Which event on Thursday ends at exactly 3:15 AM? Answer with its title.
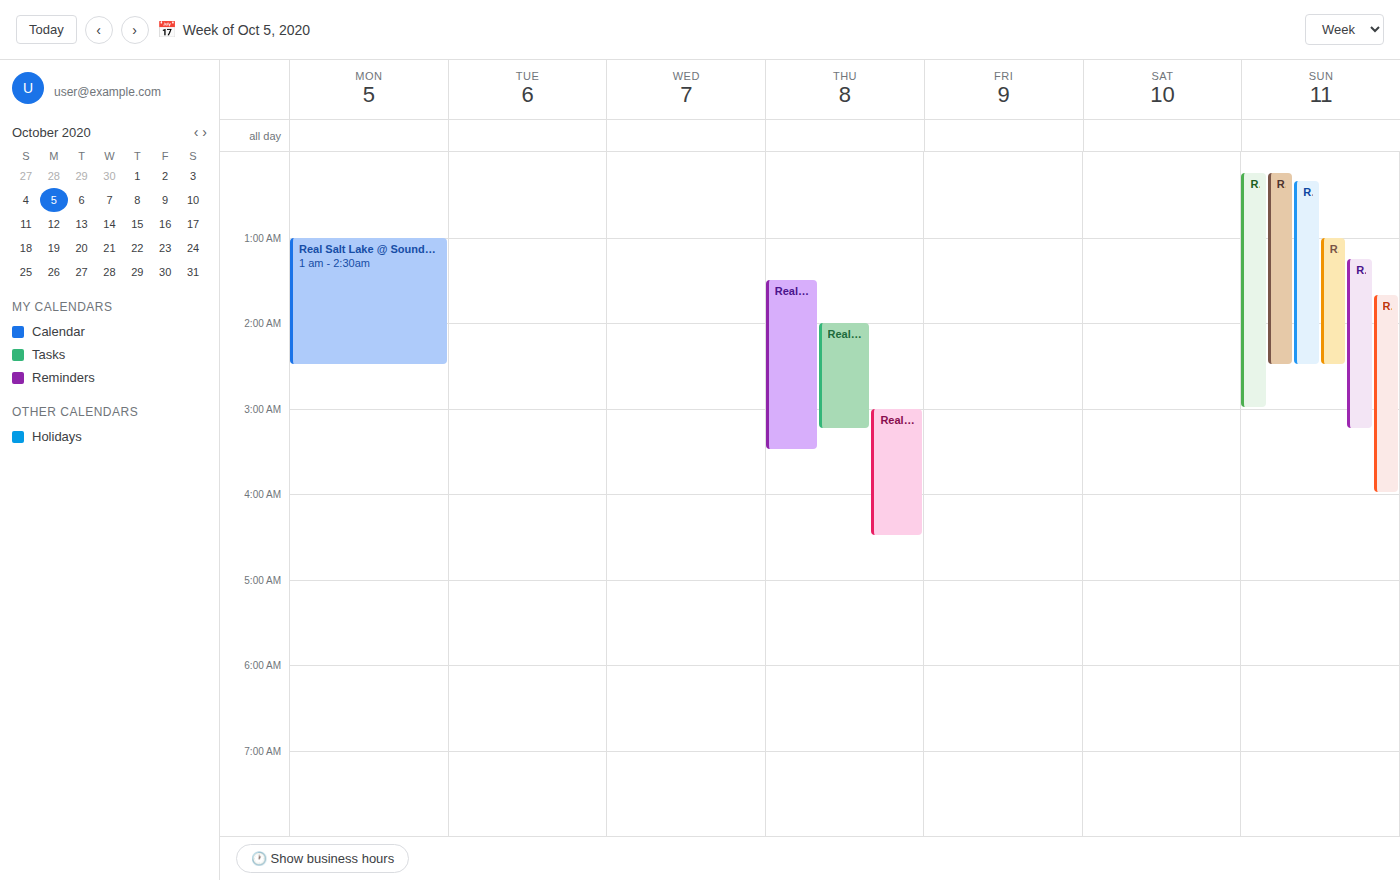
"Real Salt Lake vs Inter Mi"